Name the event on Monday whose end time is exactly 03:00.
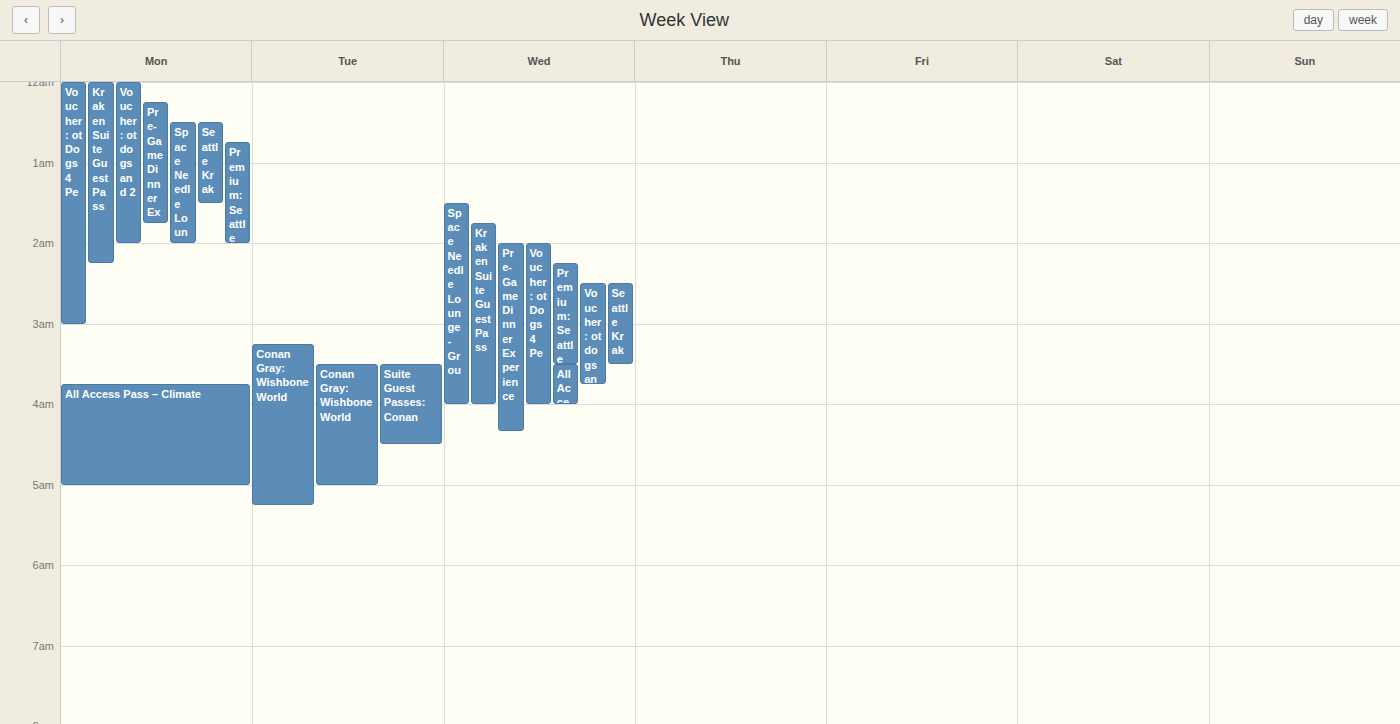
"Voucher: ot Dogs 4 Pe"